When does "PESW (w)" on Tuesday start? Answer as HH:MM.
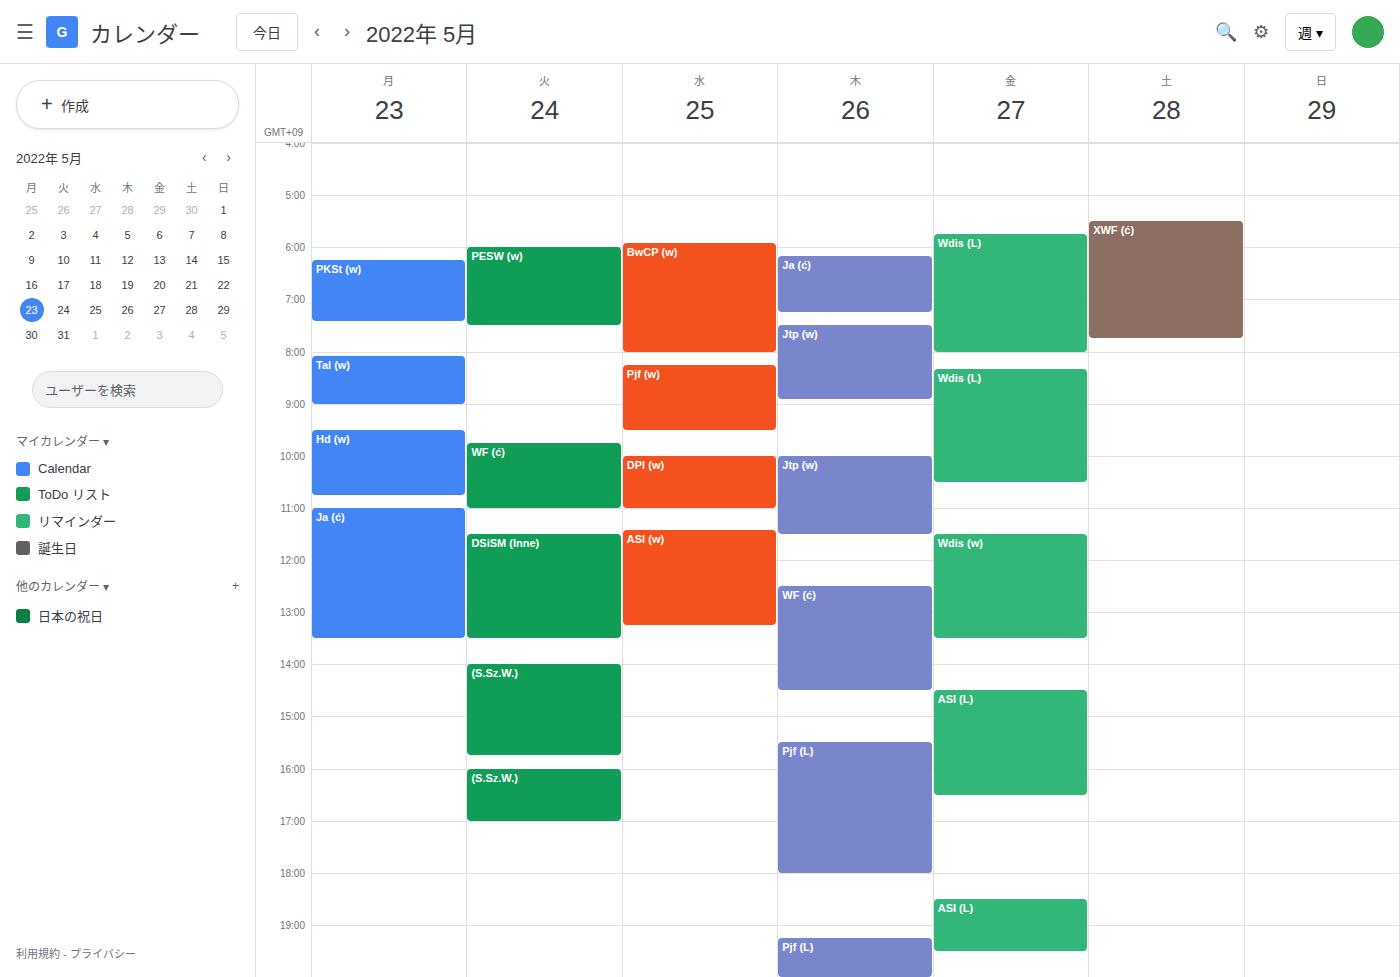
06:00